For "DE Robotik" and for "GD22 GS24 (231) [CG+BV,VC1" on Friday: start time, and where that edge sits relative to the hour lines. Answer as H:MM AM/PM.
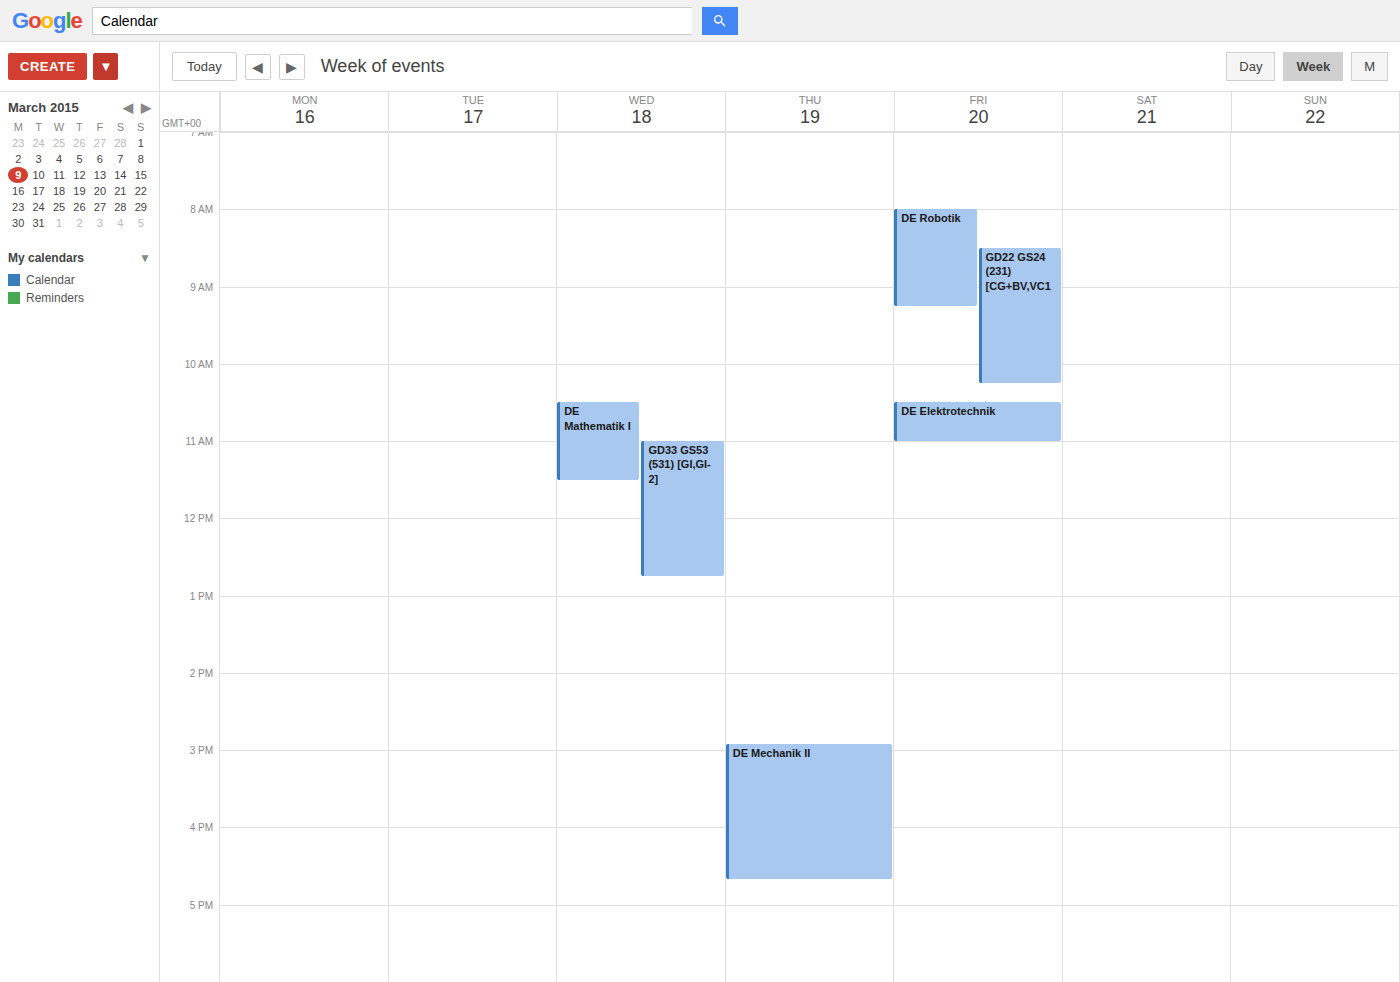
"DE Robotik": 8:00 AM, exactly on the 8 AM line. "GD22 GS24 (231) [CG+BV,VC1": 8:30 AM, halfway between the 8 AM and 9 AM lines.